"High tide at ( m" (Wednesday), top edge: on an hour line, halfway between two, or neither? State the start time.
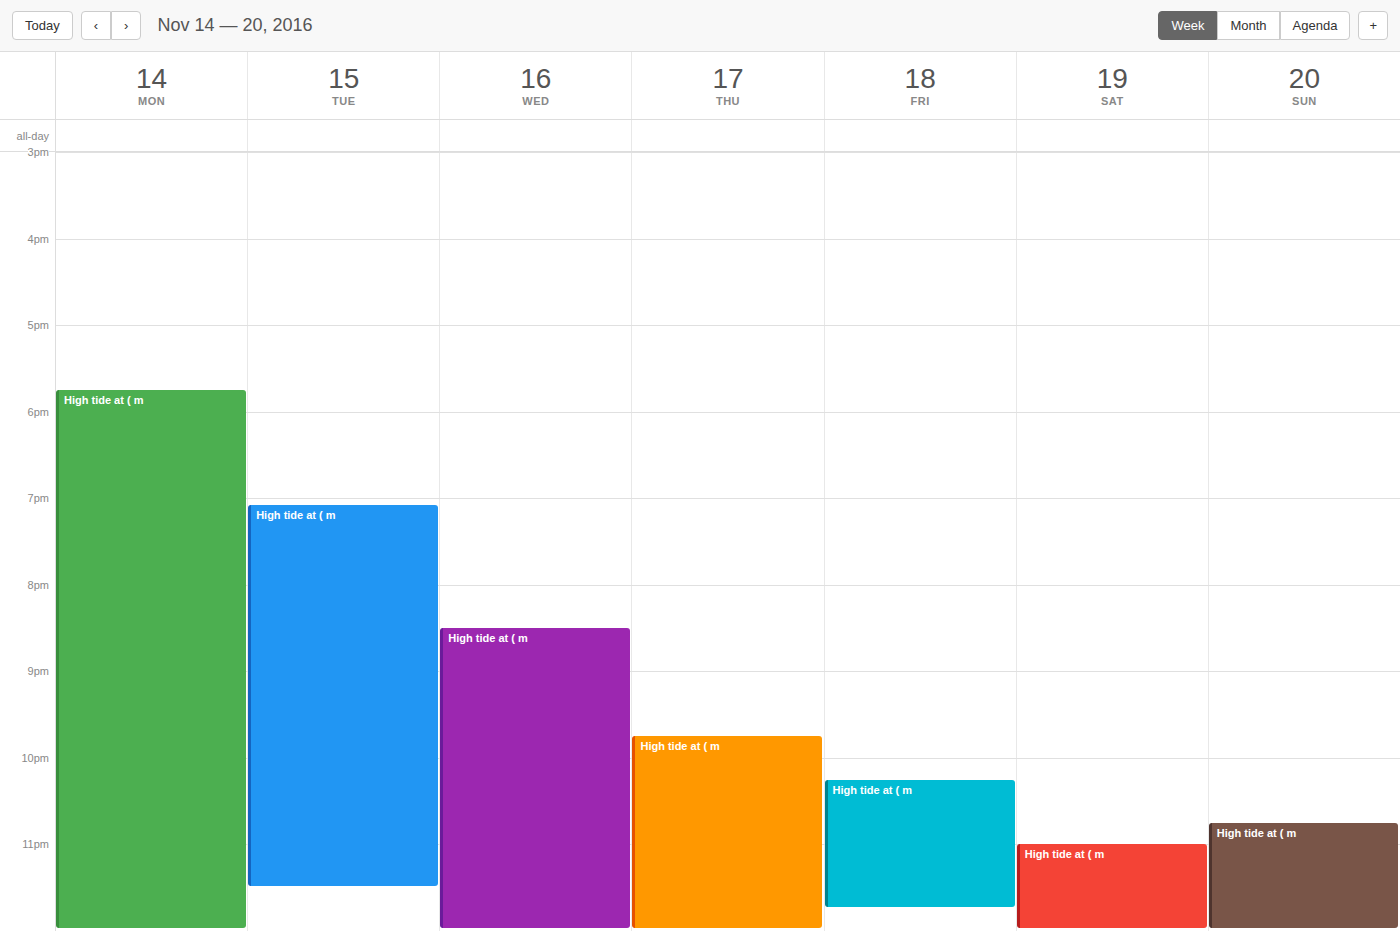
8:30 PM -- halfway between the 8 PM and 9 PM lines.